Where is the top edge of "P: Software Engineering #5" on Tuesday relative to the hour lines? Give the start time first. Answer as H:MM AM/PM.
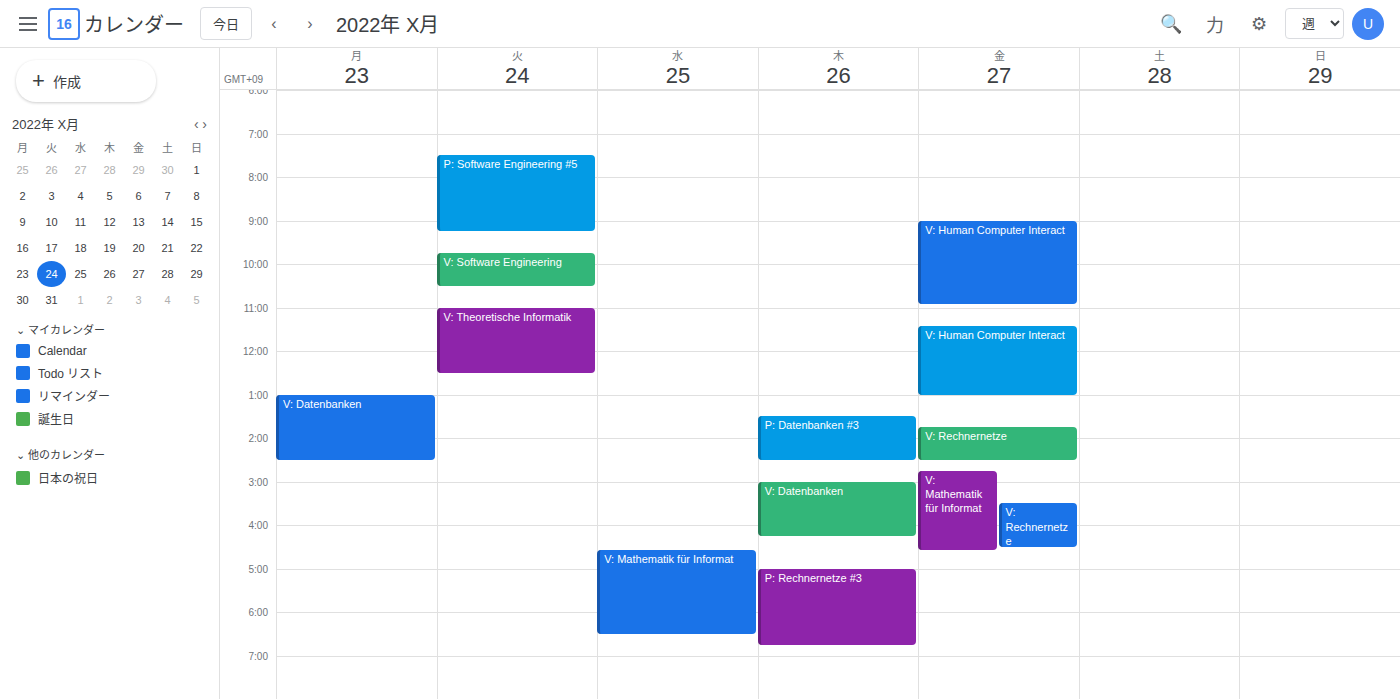
7:30 AM -- halfway between the 7 AM and 8 AM lines.